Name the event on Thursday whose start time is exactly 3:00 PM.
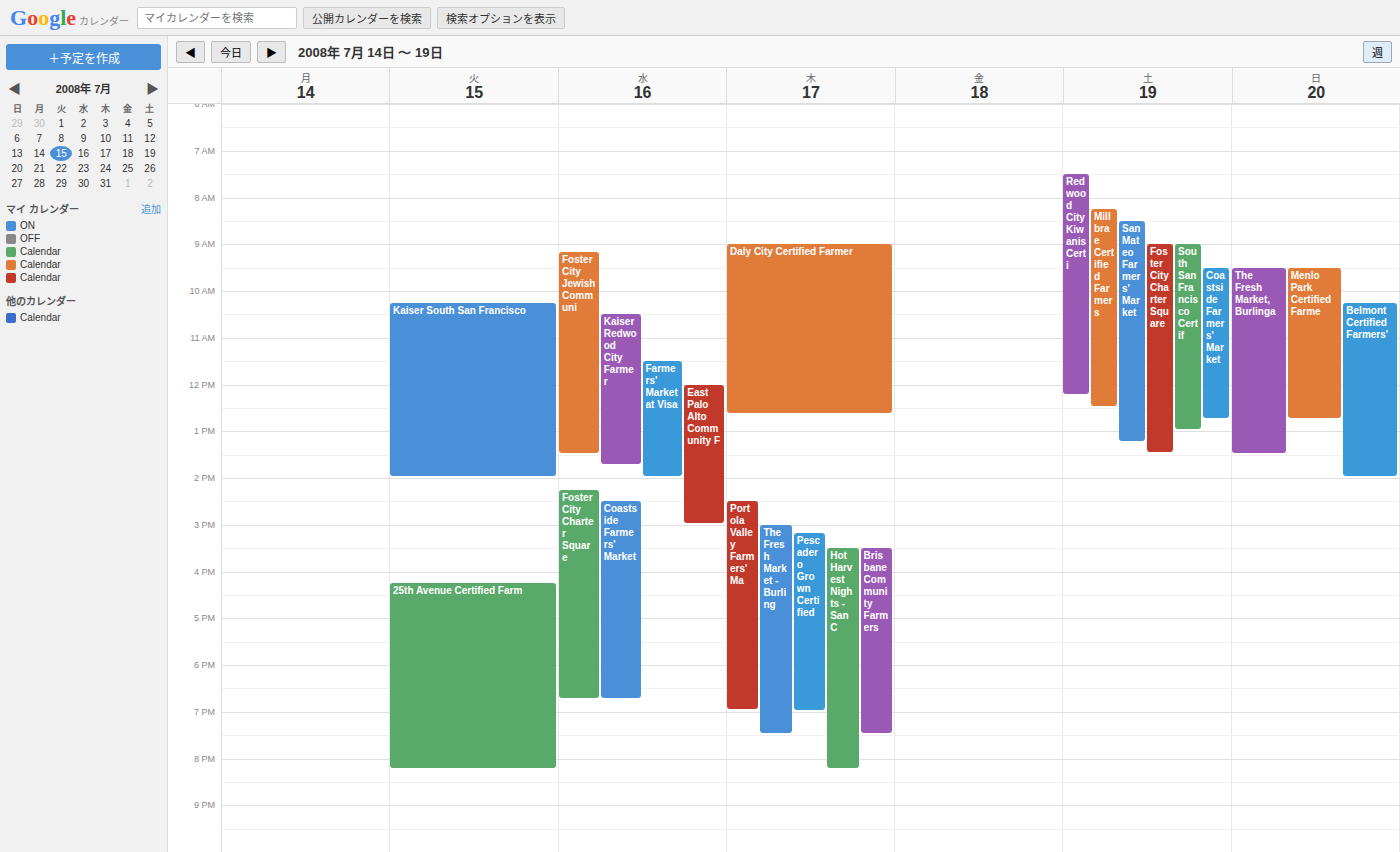
"The Fresh Market - Burling"